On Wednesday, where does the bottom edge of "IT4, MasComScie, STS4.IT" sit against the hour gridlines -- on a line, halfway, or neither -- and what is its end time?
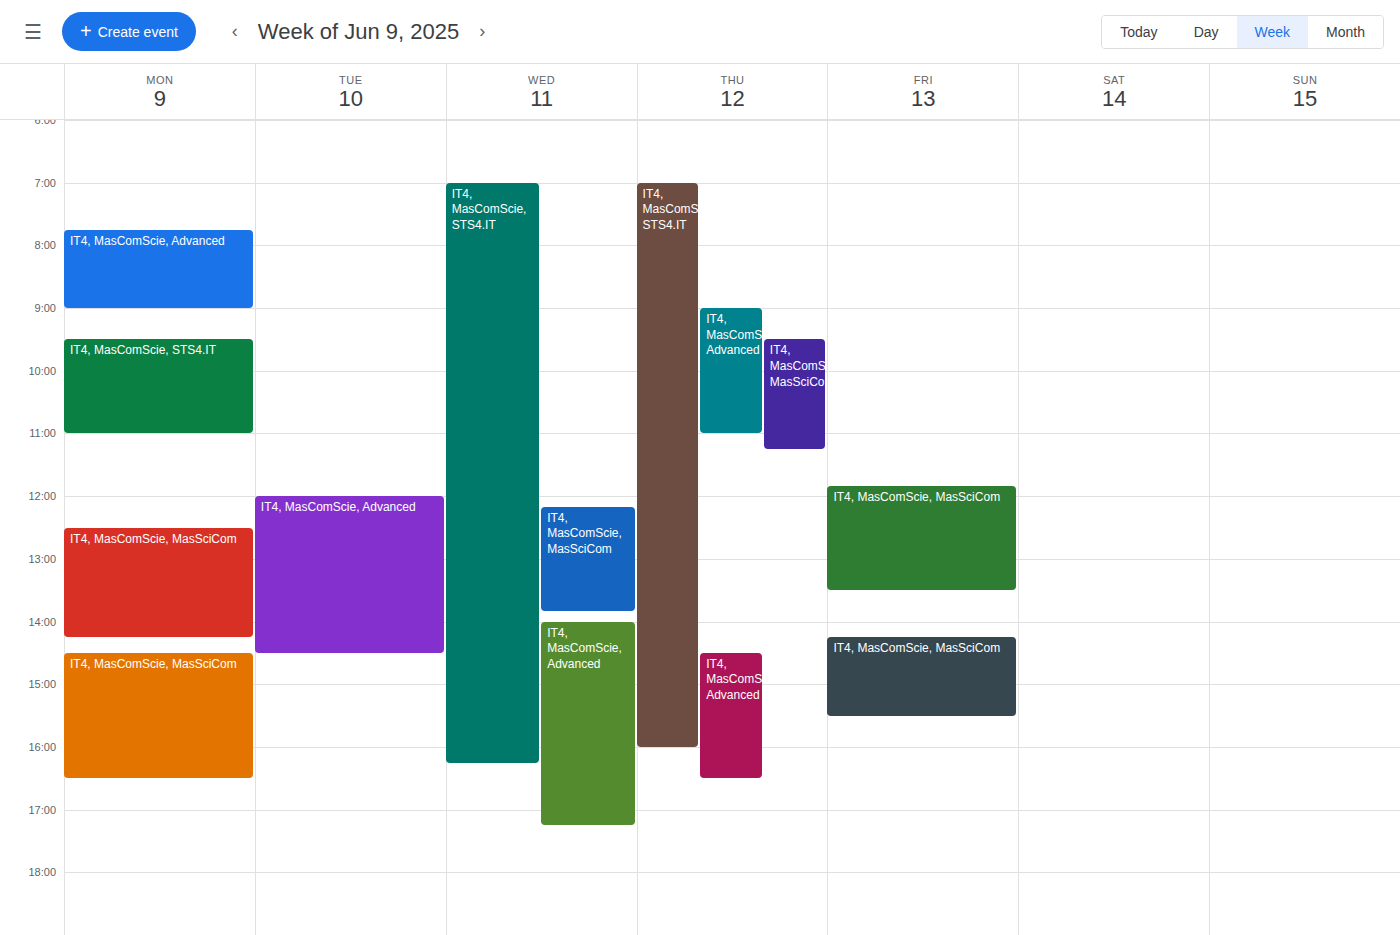
4:15 PM -- neither: a quarter of the way from the 4 PM line to the 5 PM line.